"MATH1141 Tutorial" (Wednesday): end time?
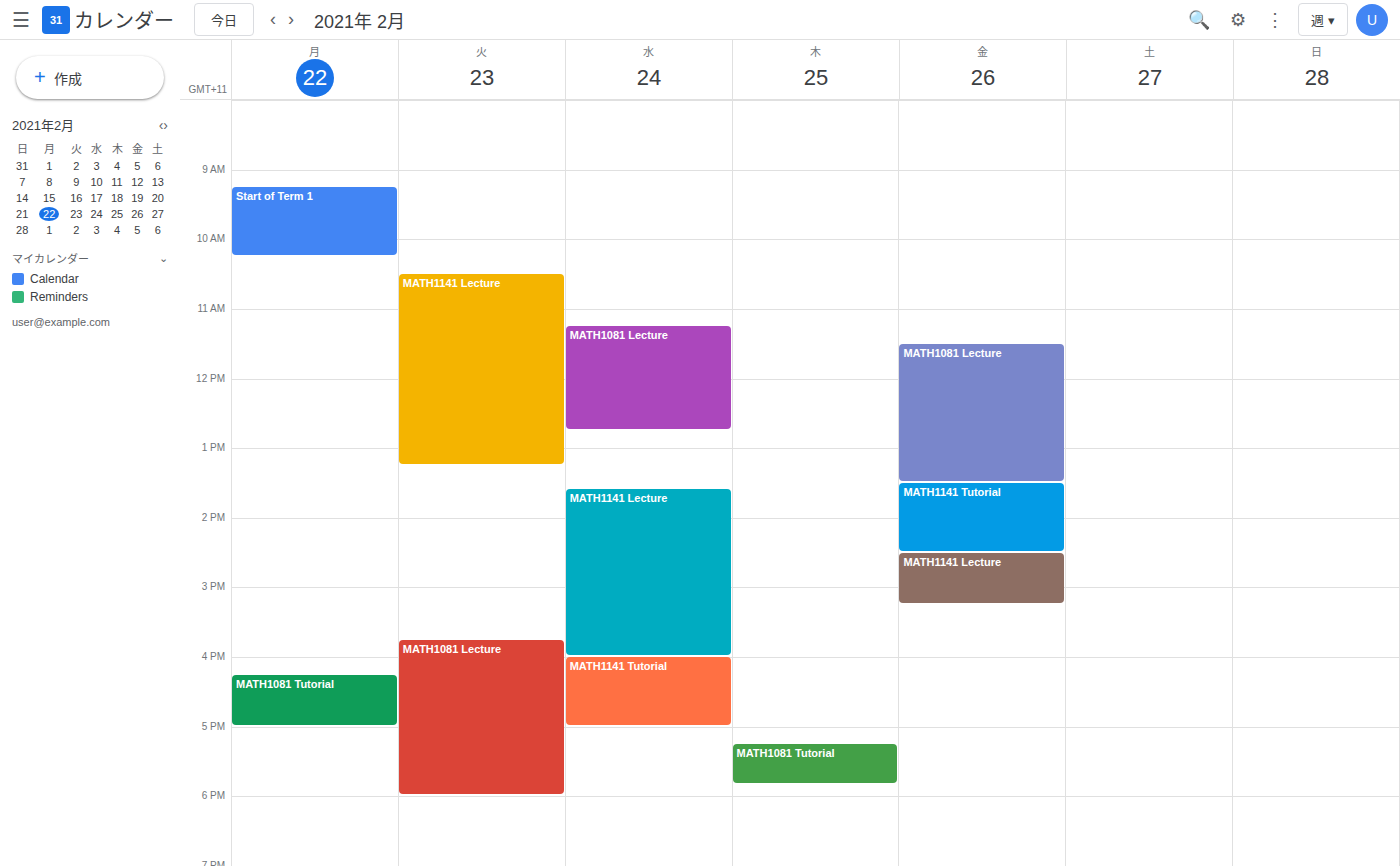
17:00